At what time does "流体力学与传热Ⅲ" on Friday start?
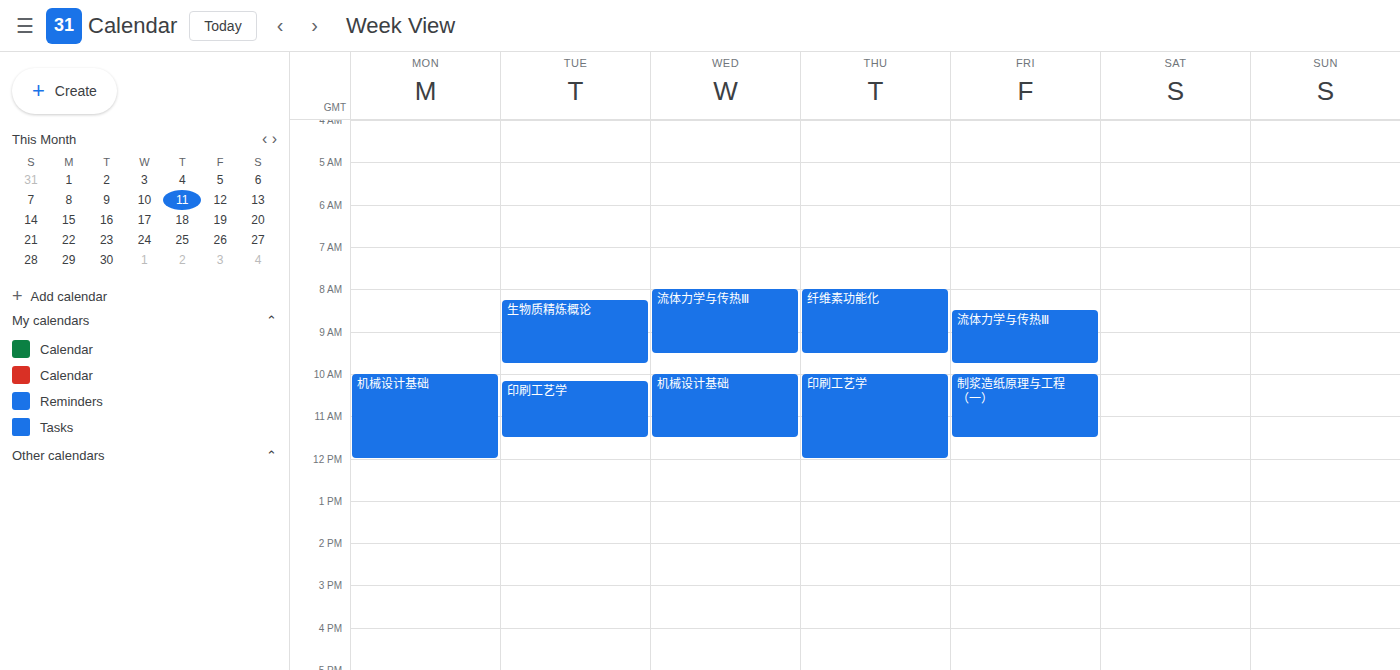
8:30 AM